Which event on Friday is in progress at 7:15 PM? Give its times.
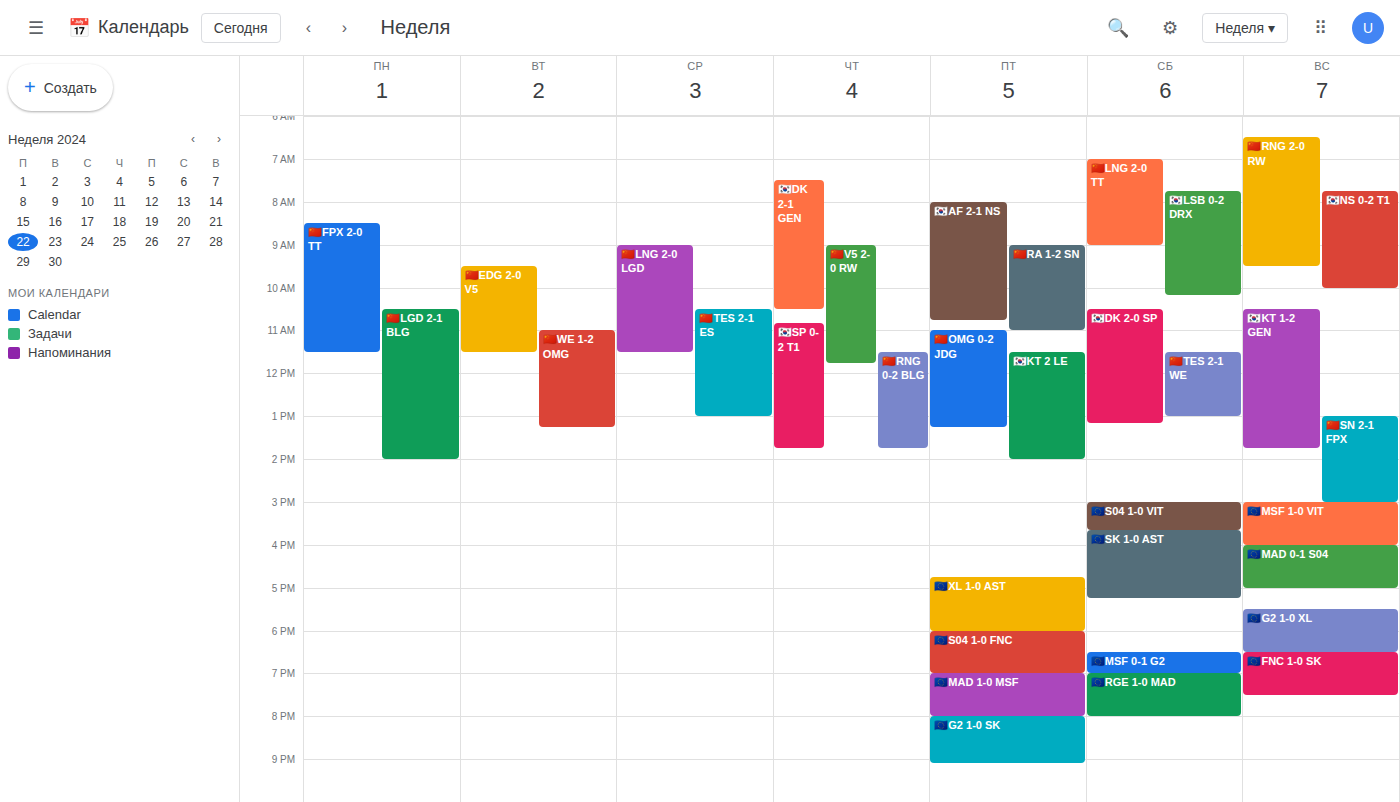
"🇪🇺MAD 1-0 MSF", 7:00 PM to 8:00 PM